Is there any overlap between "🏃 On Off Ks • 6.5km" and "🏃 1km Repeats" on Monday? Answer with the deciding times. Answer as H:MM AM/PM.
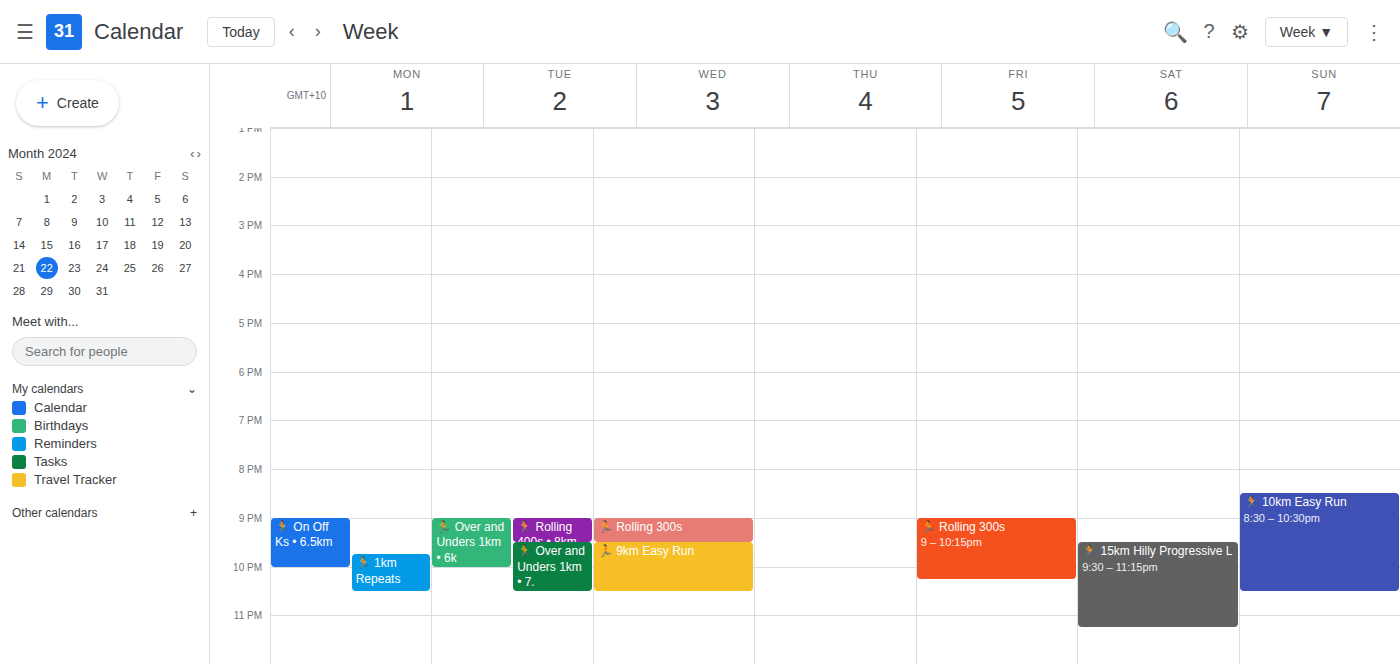
"🏃 1km Repeats" starts at 9:45 PM, before "🏃 On Off Ks • 6.5km" ends at 10:00 PM -- they overlap.